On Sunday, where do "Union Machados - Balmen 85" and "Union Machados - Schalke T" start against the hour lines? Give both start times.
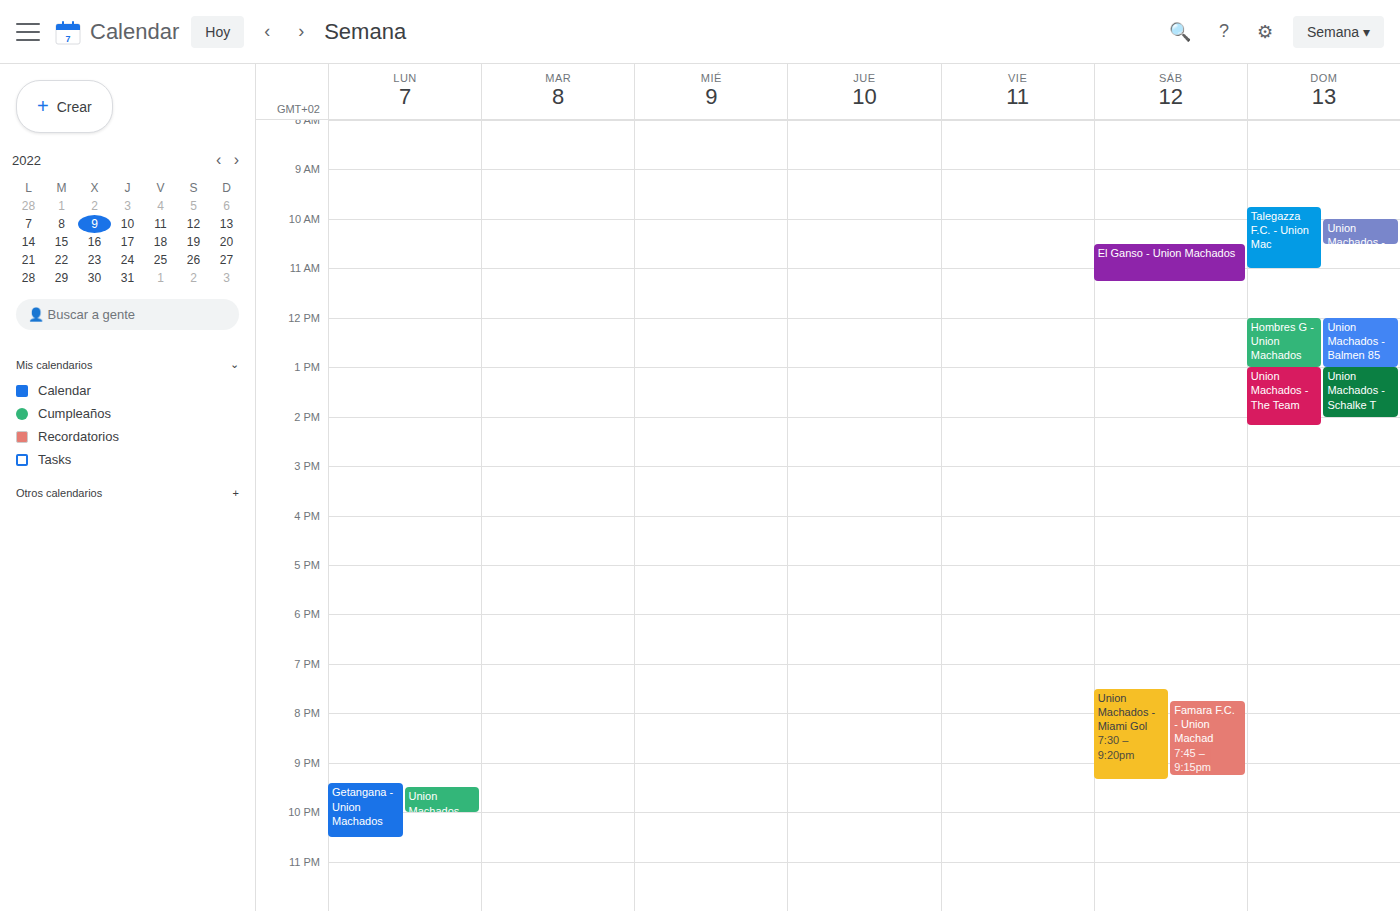
"Union Machados - Balmen 85": 12:00 PM, exactly on the 12 PM line. "Union Machados - Schalke T": 1:00 PM, exactly on the 1 PM line.